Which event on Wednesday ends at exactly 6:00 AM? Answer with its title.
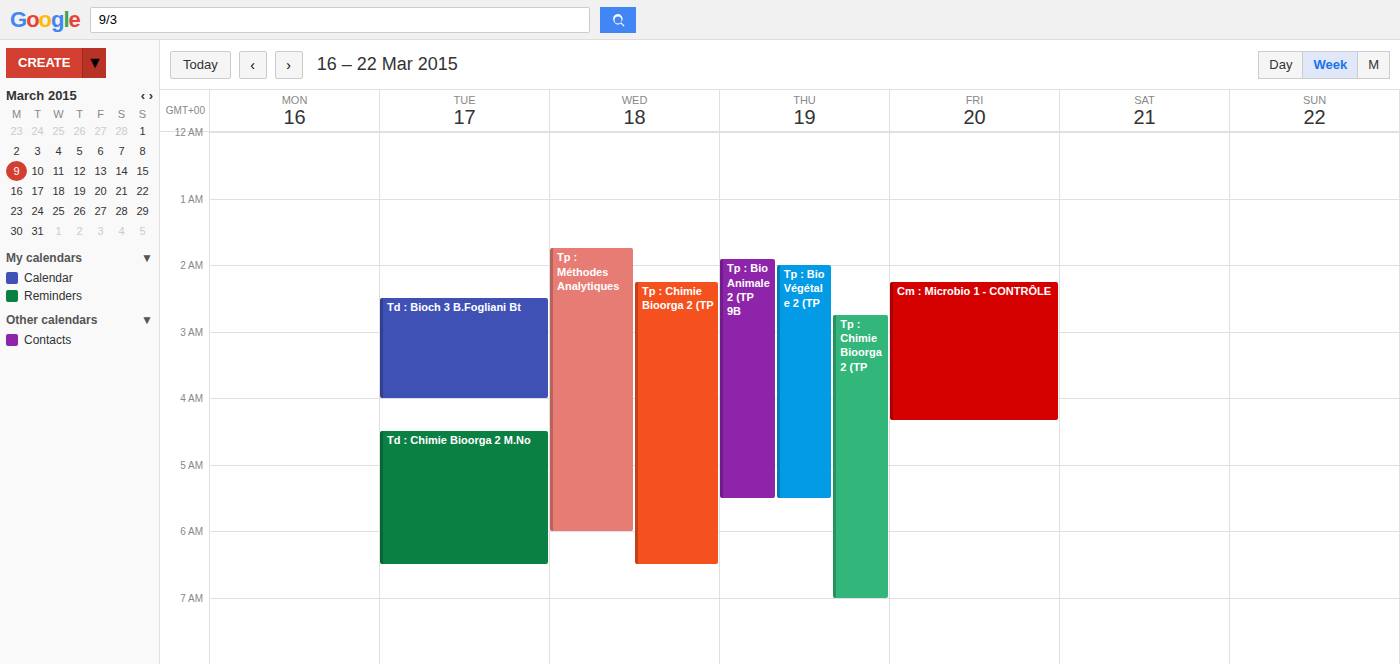
"Tp : Méthodes Analytiques"